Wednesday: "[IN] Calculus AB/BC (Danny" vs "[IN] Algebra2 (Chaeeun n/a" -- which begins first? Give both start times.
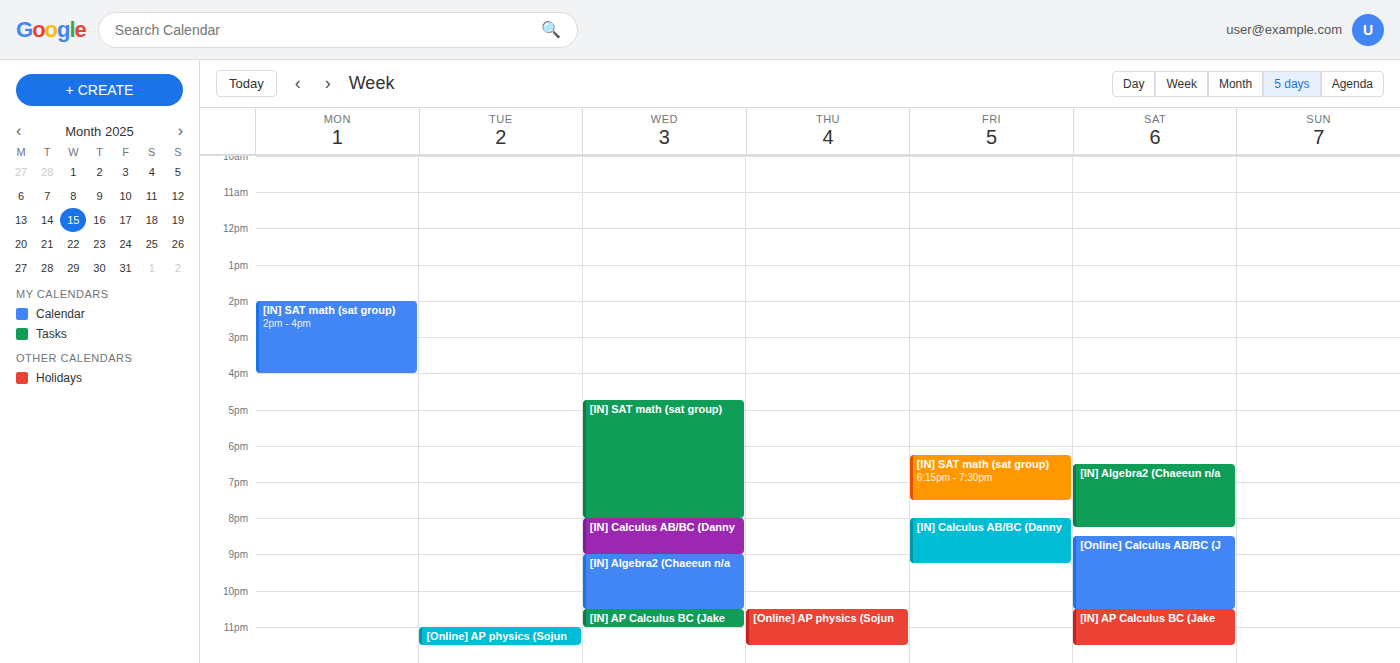
"[IN] Calculus AB/BC (Danny" 8:00 PM; "[IN] Algebra2 (Chaeeun n/a" 9:00 PM.